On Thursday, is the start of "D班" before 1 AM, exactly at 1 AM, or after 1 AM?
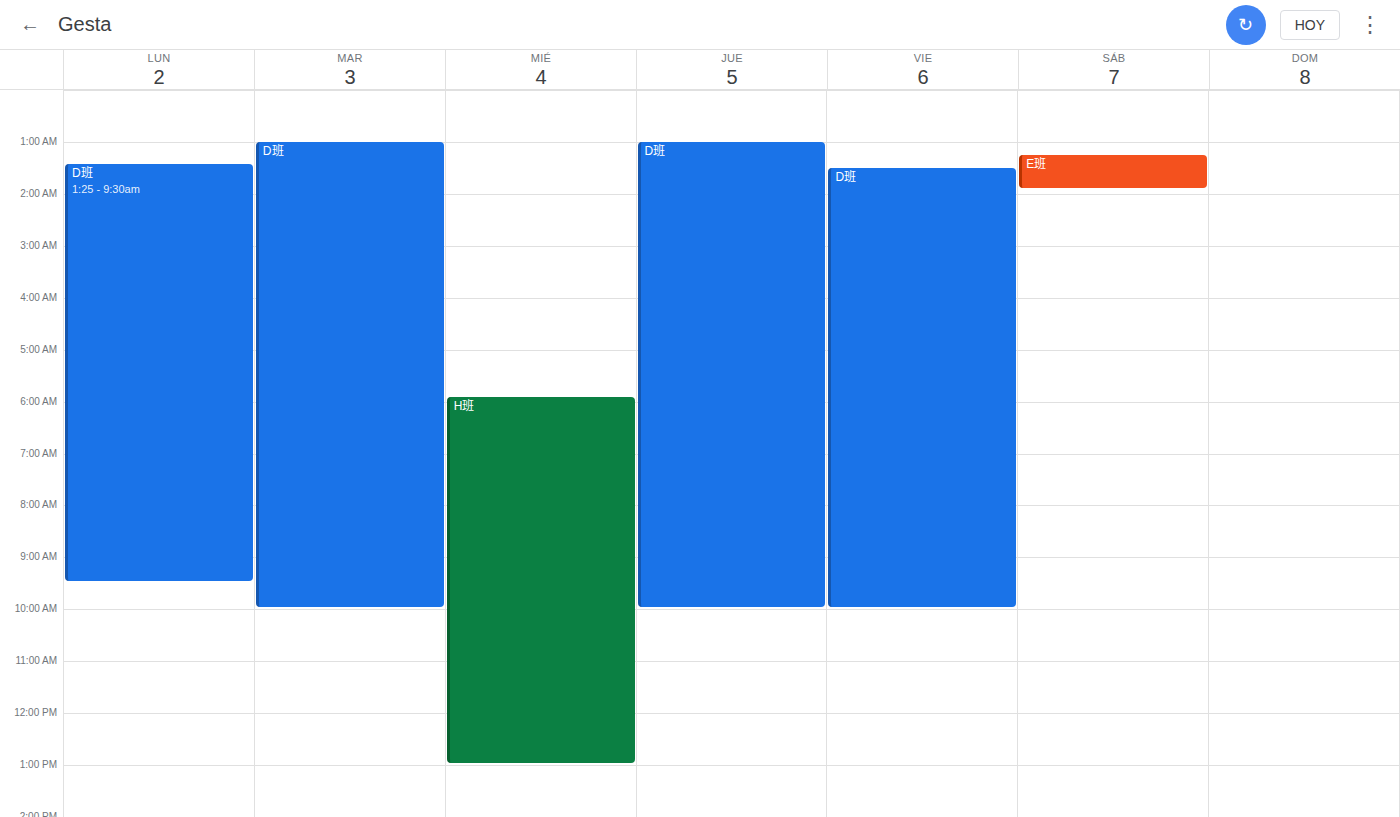
1:00 AM -- exactly at 1 AM, on the 1 AM line.